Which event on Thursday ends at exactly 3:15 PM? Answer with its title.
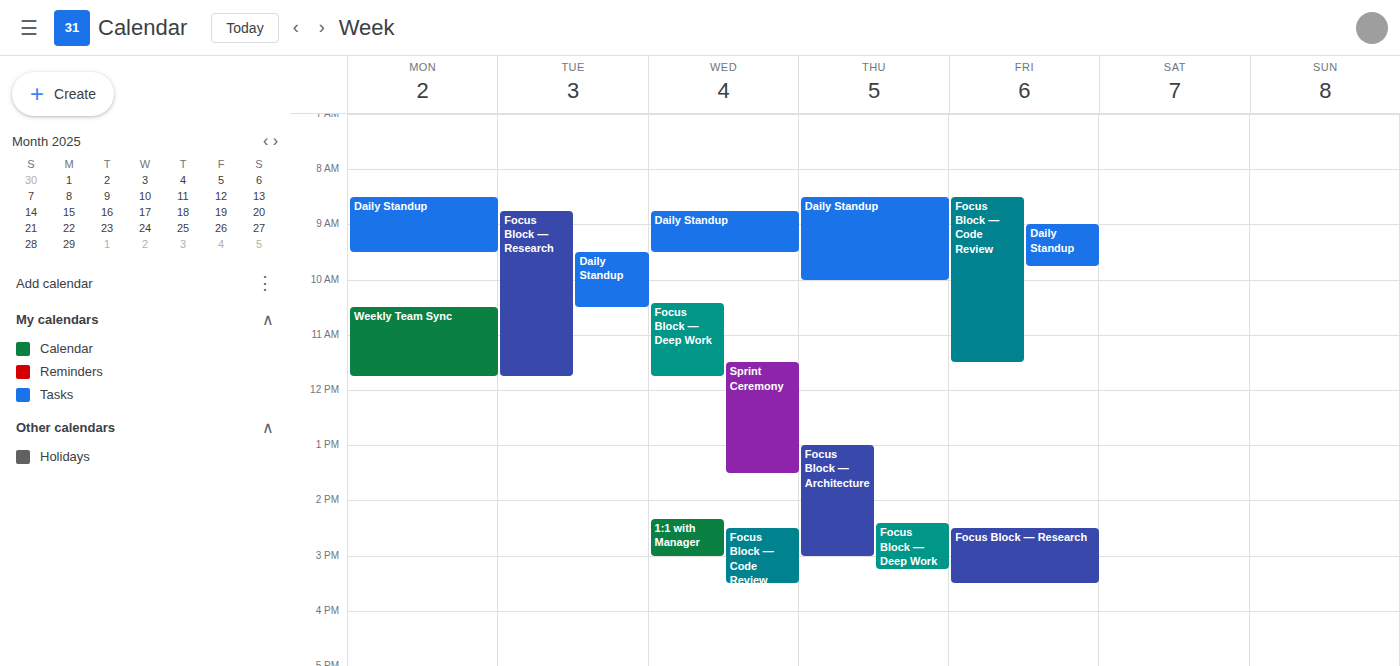
"Focus Block — Deep Work"